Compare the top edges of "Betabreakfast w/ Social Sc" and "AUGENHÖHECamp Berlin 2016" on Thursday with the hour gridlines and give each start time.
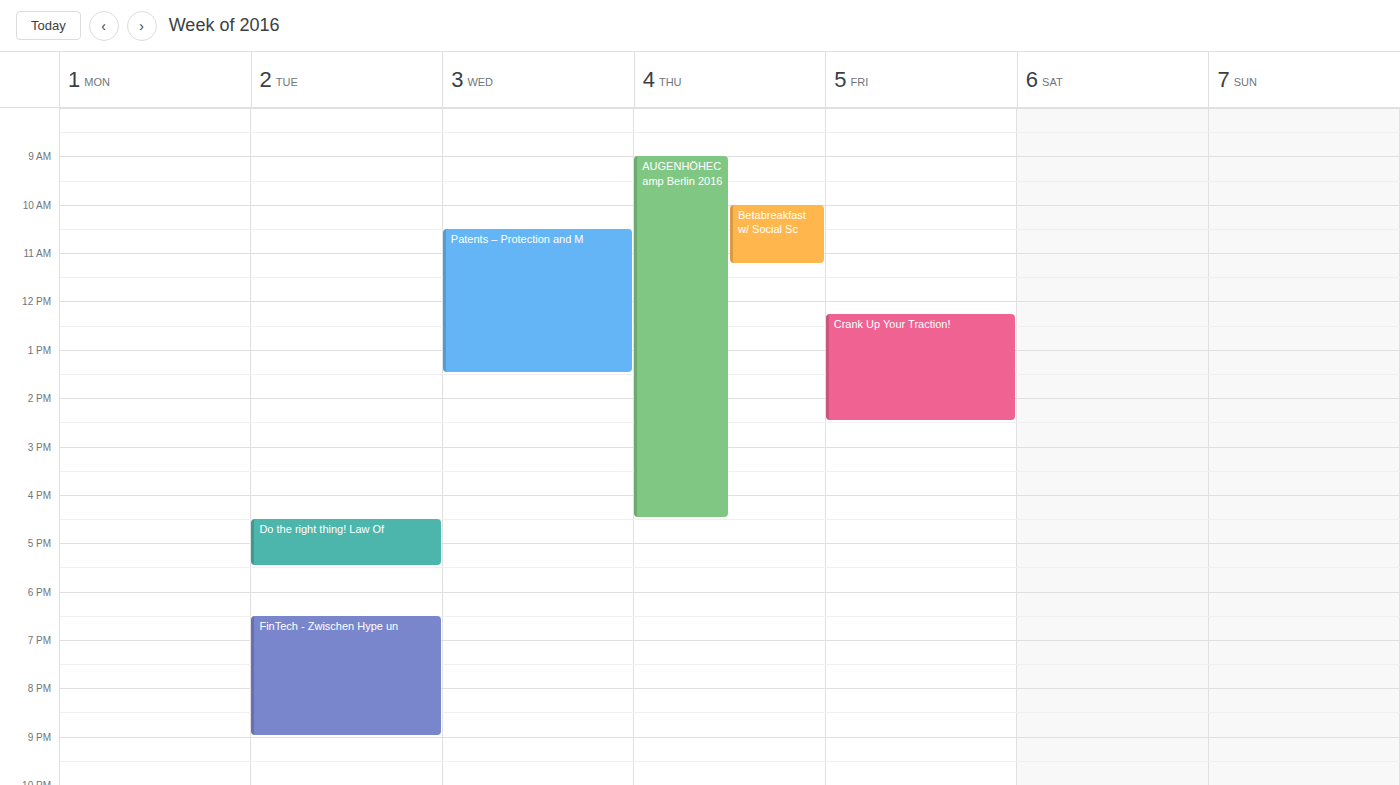
"Betabreakfast w/ Social Sc": 10:00, exactly on the 10:00 line. "AUGENHÖHECamp Berlin 2016": 09:00, exactly on the 09:00 line.